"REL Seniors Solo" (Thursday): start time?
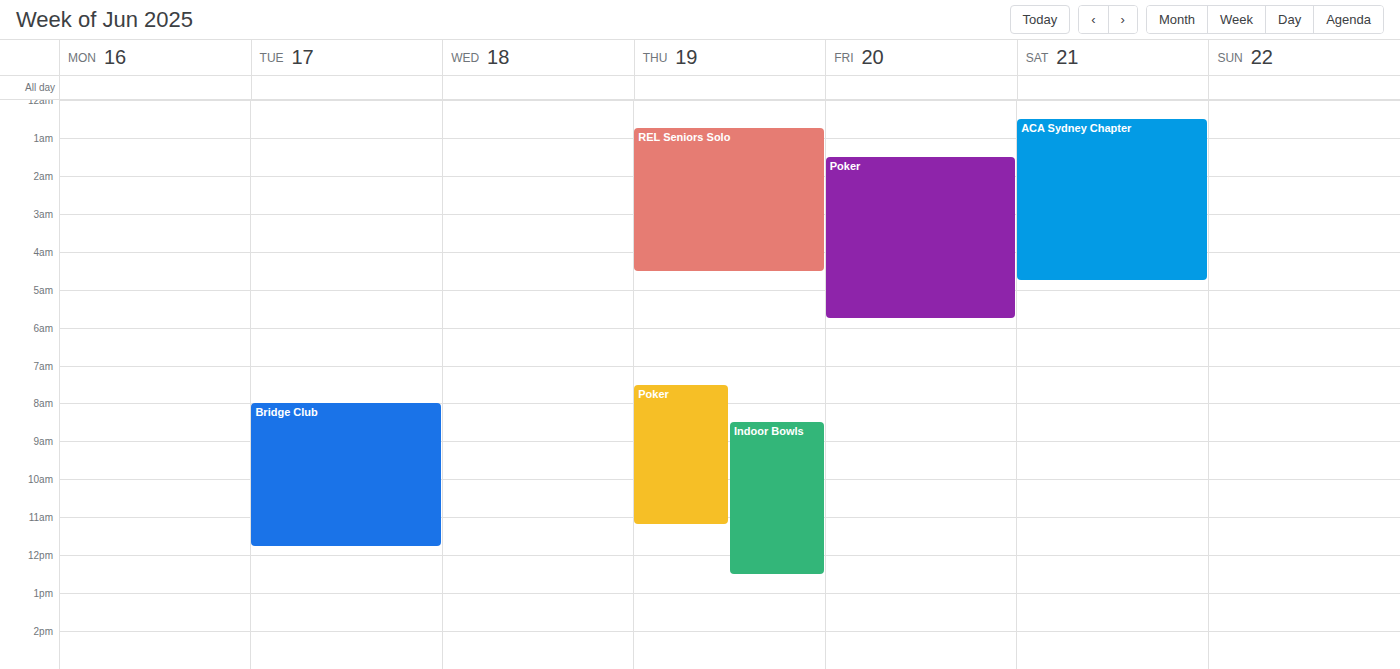
12:45 AM